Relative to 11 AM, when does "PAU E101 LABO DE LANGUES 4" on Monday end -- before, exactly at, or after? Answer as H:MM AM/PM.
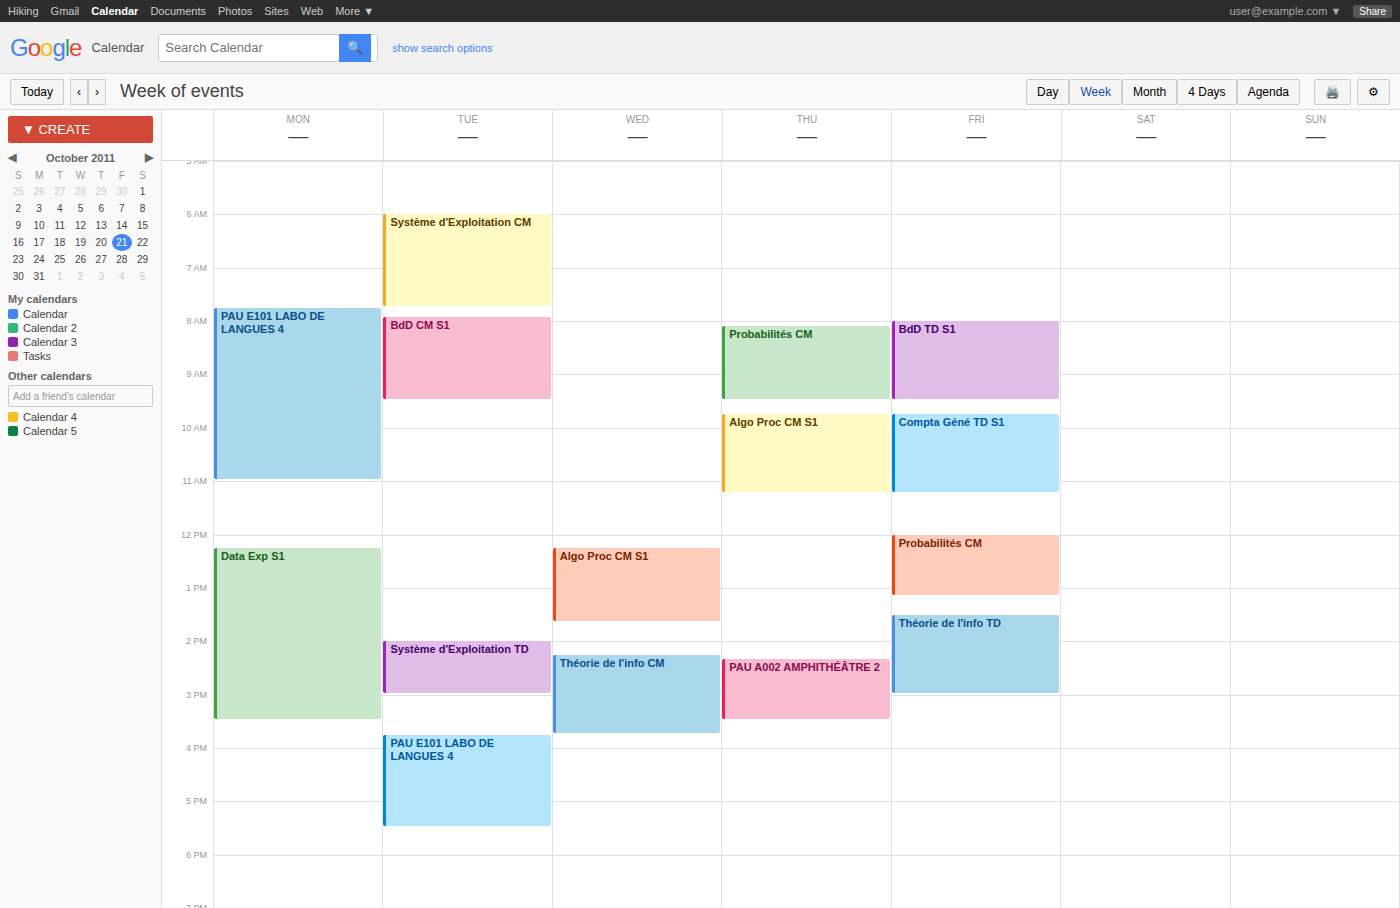
11:00 AM -- exactly at 11 AM, on the 11 AM line.